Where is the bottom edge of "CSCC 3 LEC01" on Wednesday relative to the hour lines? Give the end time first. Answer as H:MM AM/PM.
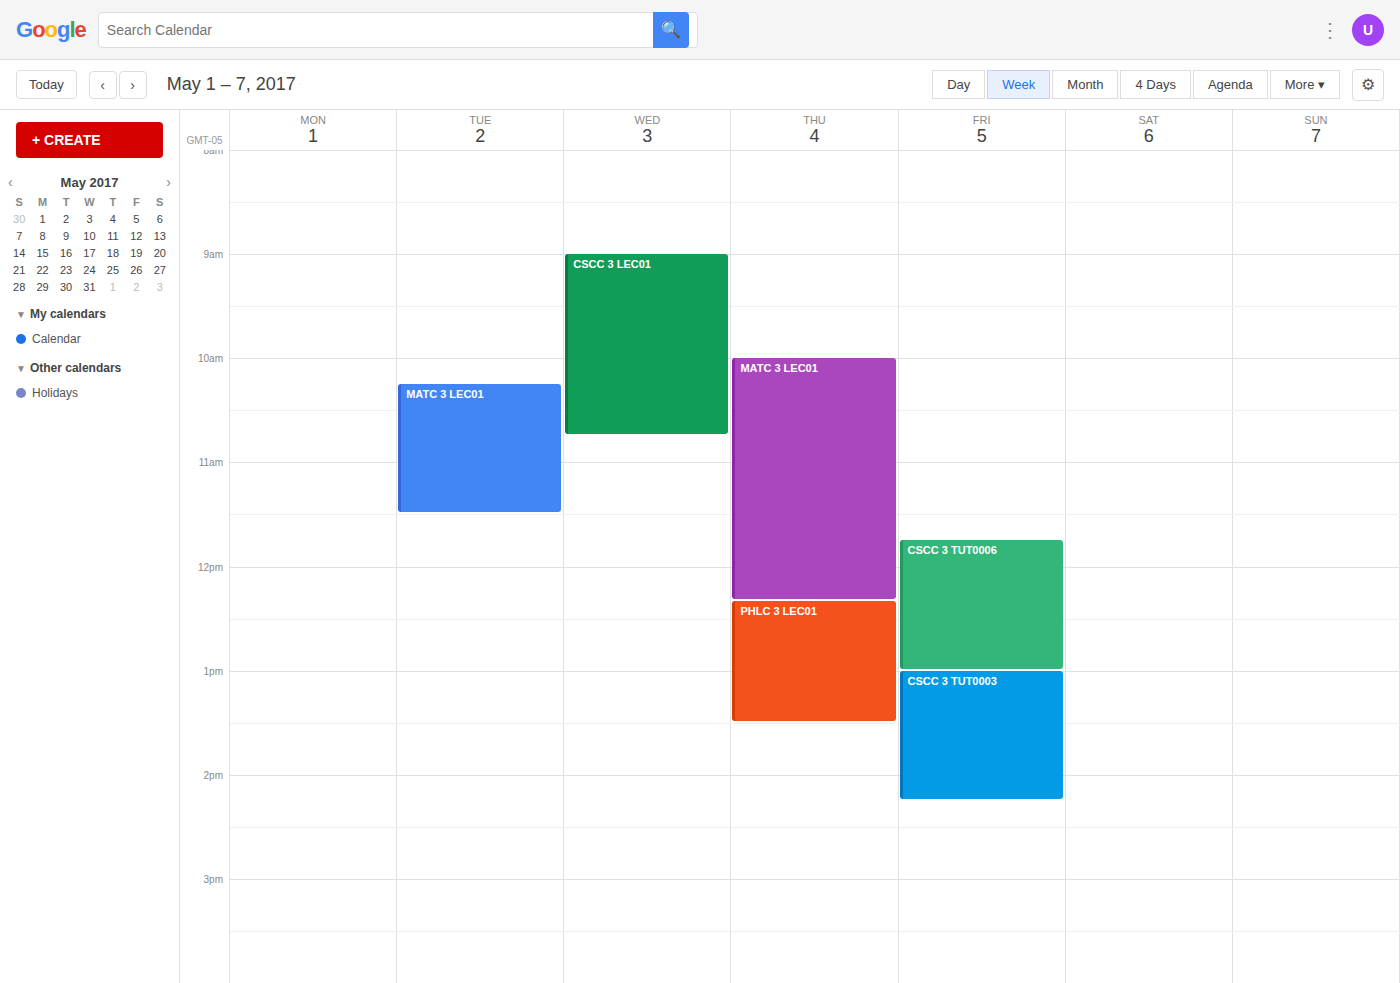
10:45 AM -- neither: three quarters of the way from the 10 AM line to the 11 AM line.